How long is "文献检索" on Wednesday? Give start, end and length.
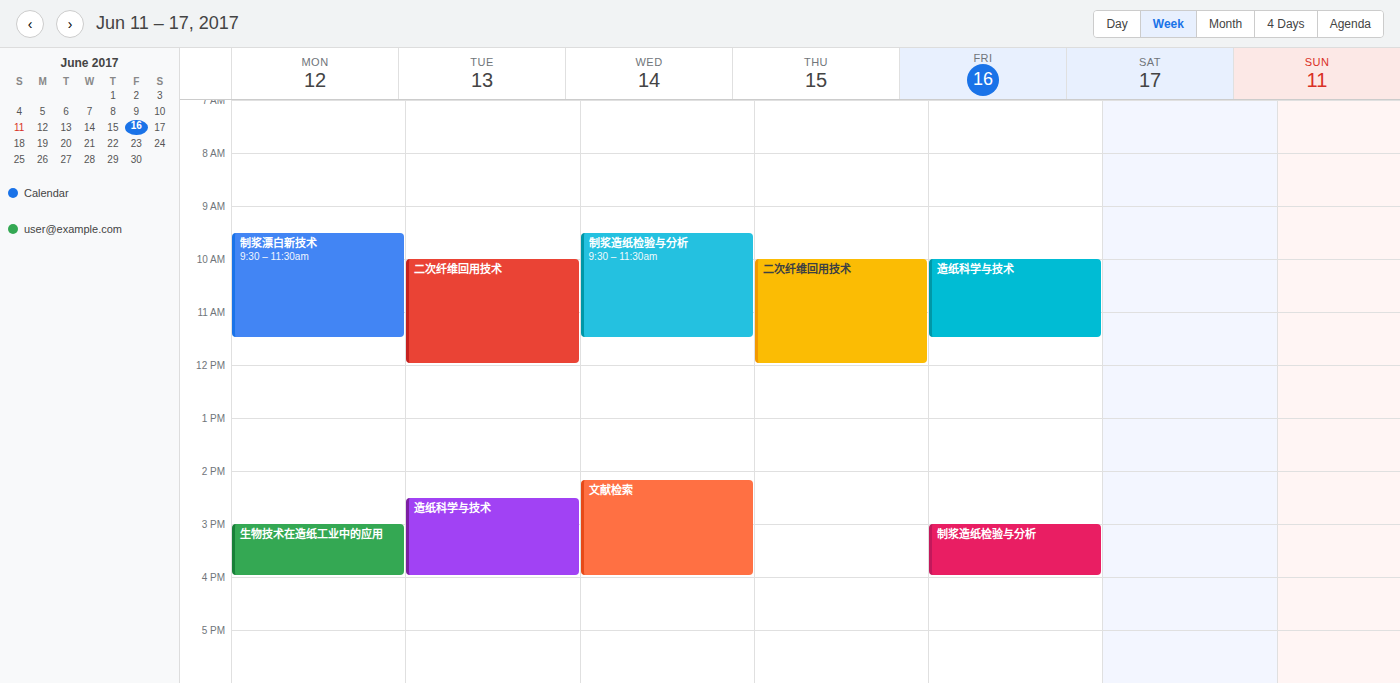
2:10 PM to 4:00 PM, 1 hour 50 minutes